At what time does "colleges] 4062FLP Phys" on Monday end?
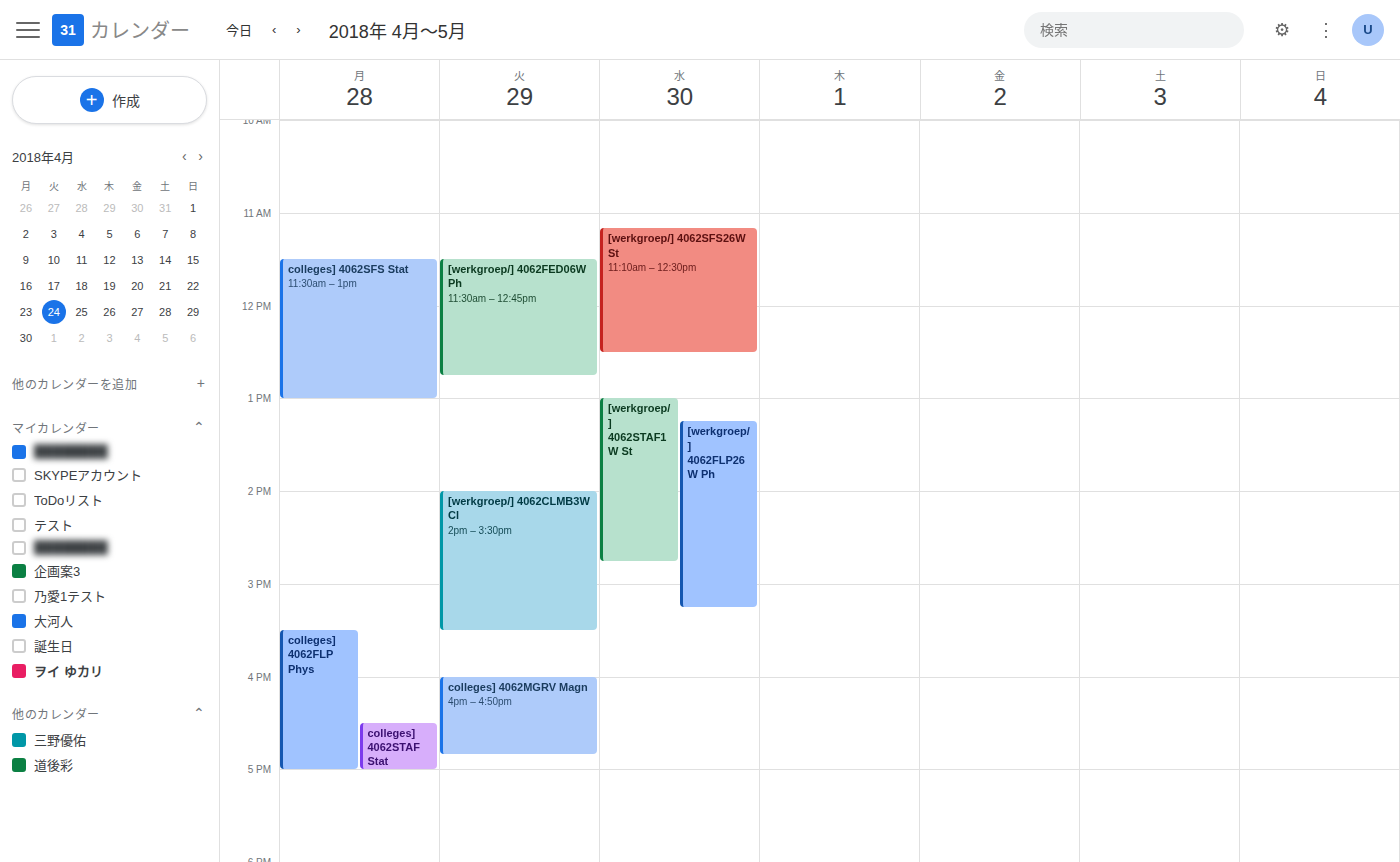
5:00 PM